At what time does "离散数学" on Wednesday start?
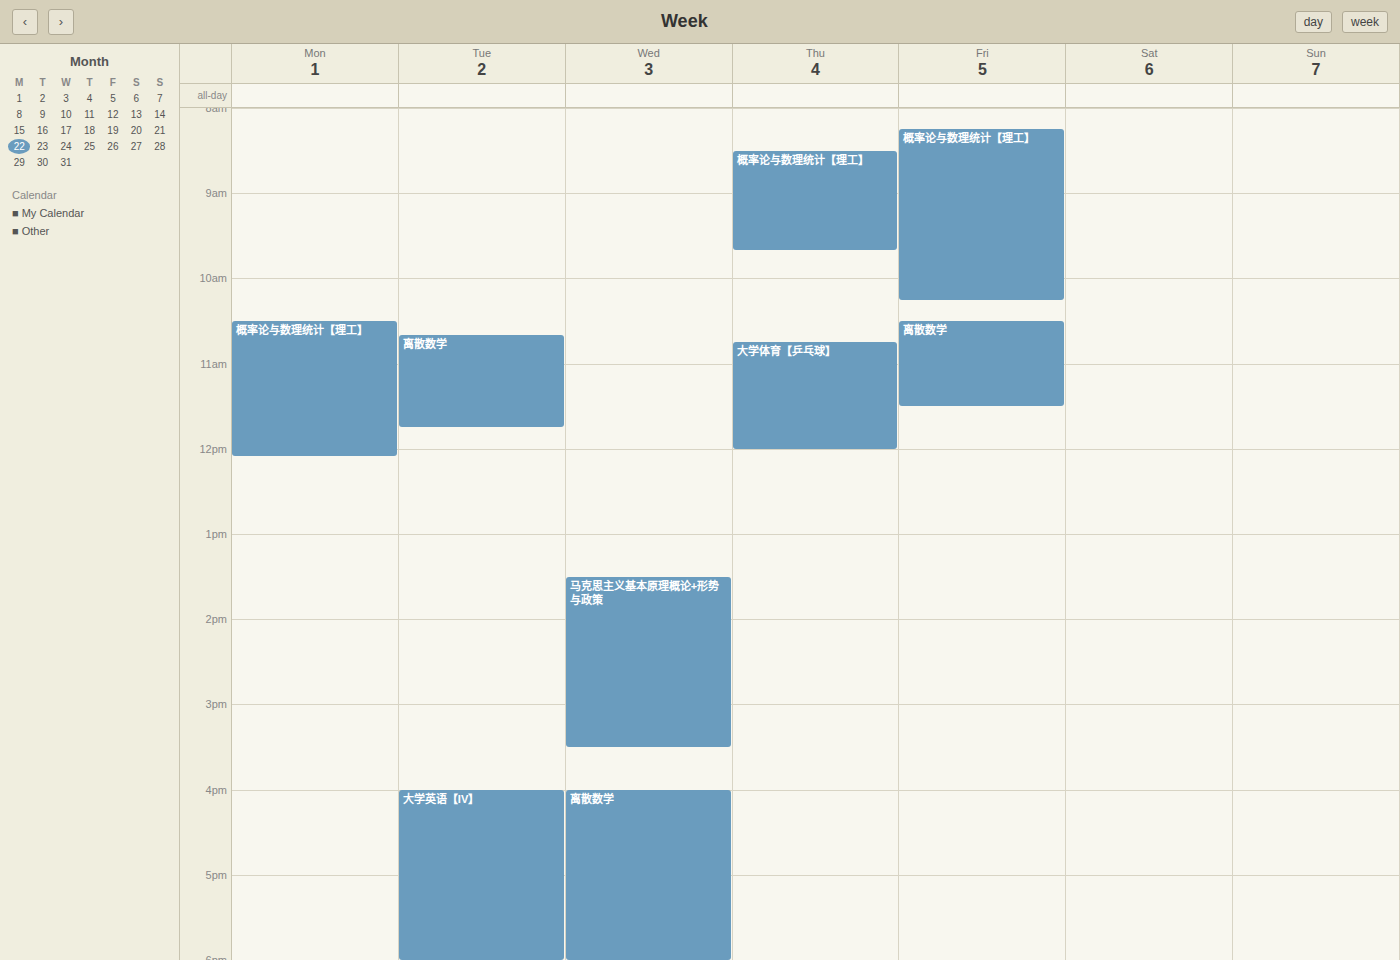
4:00 PM